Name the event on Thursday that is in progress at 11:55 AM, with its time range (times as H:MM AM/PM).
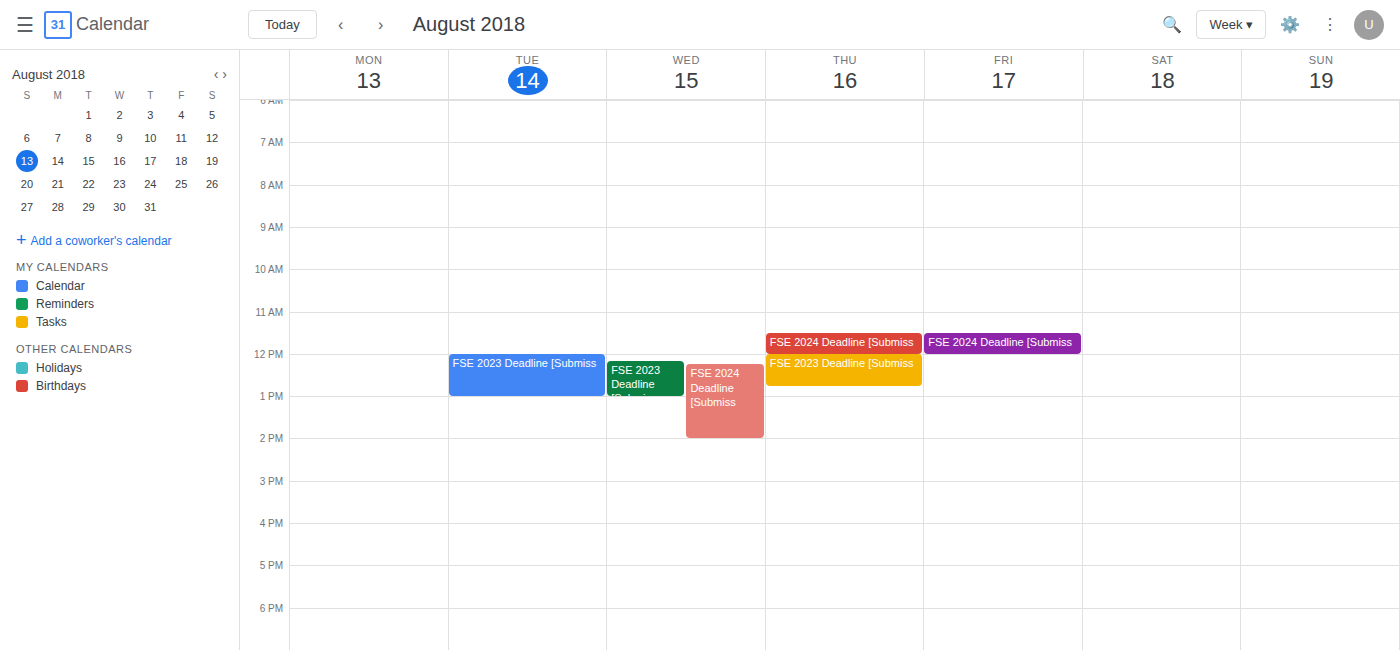
"FSE 2024 Deadline [Submiss", 11:30 AM to 12:00 PM